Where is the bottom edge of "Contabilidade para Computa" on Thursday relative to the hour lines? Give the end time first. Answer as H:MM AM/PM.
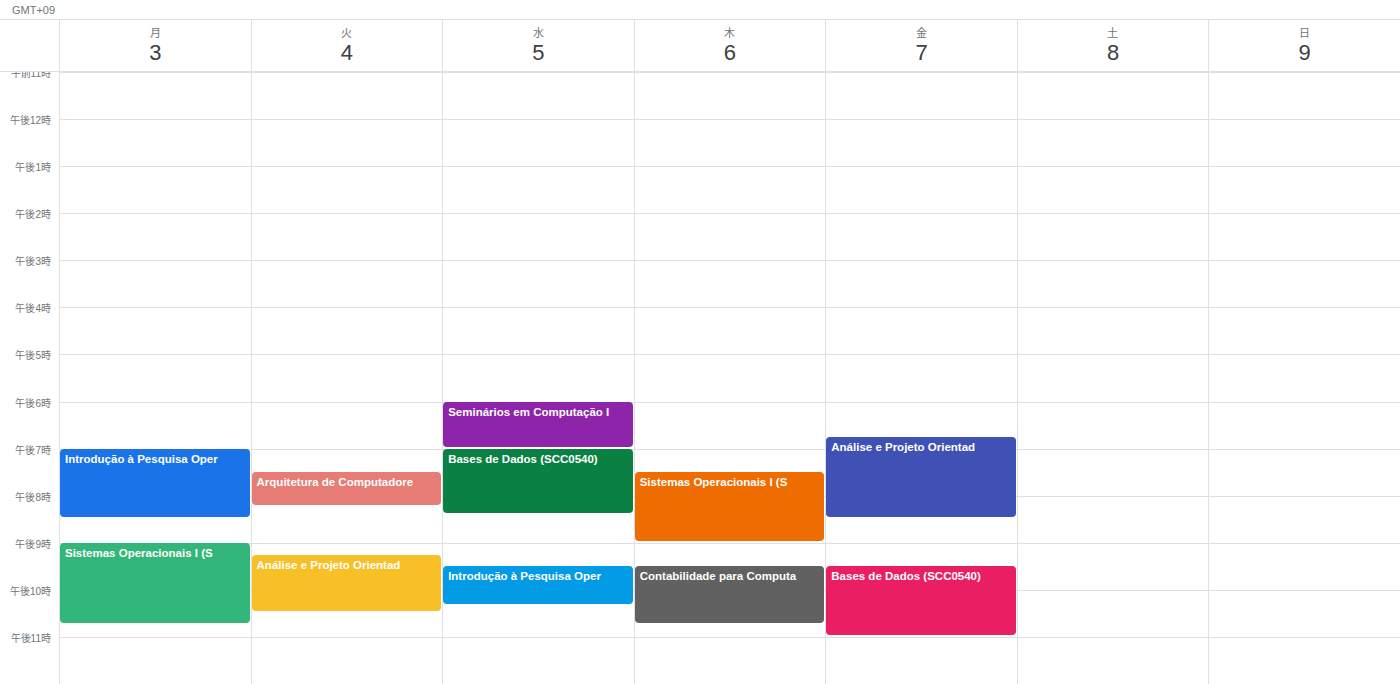
10:45 PM -- neither: three quarters of the way from the 10 PM line to the 11 PM line.